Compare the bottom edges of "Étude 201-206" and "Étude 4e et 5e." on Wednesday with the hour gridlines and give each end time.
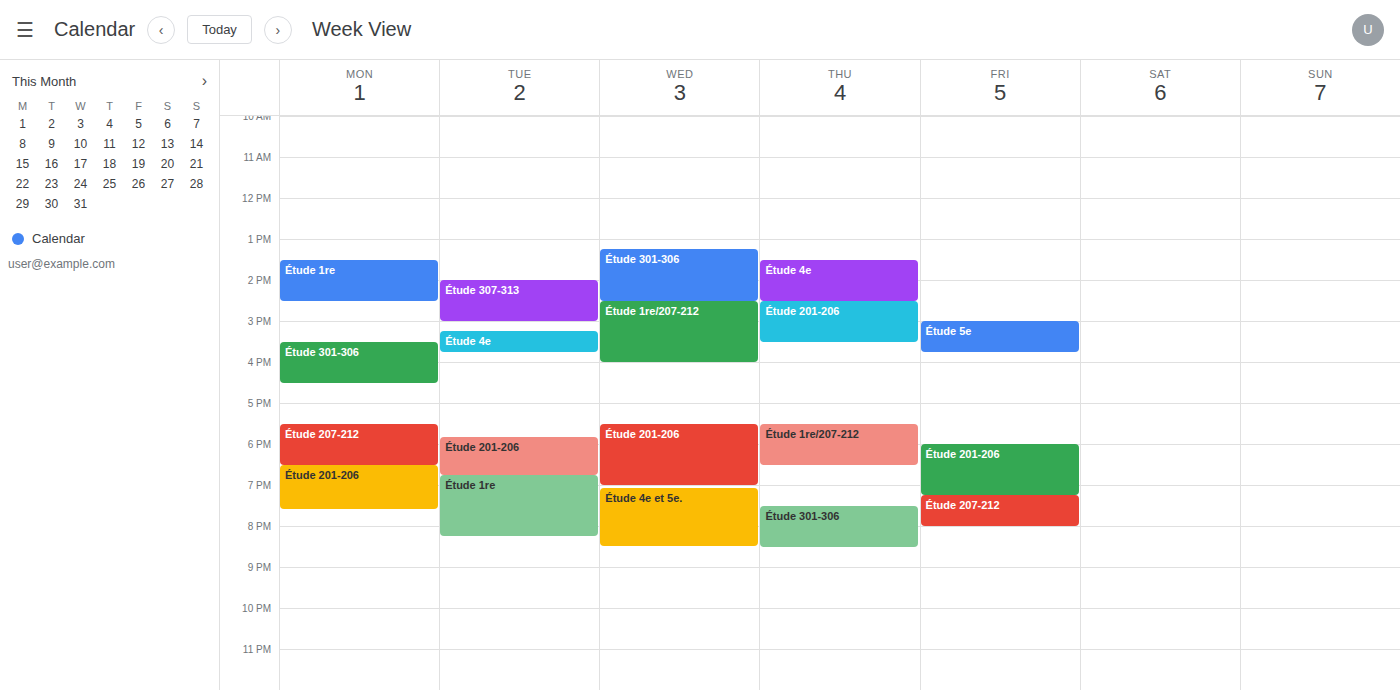
"Étude 201-206": 7:00 PM, exactly on the 7 PM line. "Étude 4e et 5e.": 8:30 PM, halfway between the 8 PM and 9 PM lines.